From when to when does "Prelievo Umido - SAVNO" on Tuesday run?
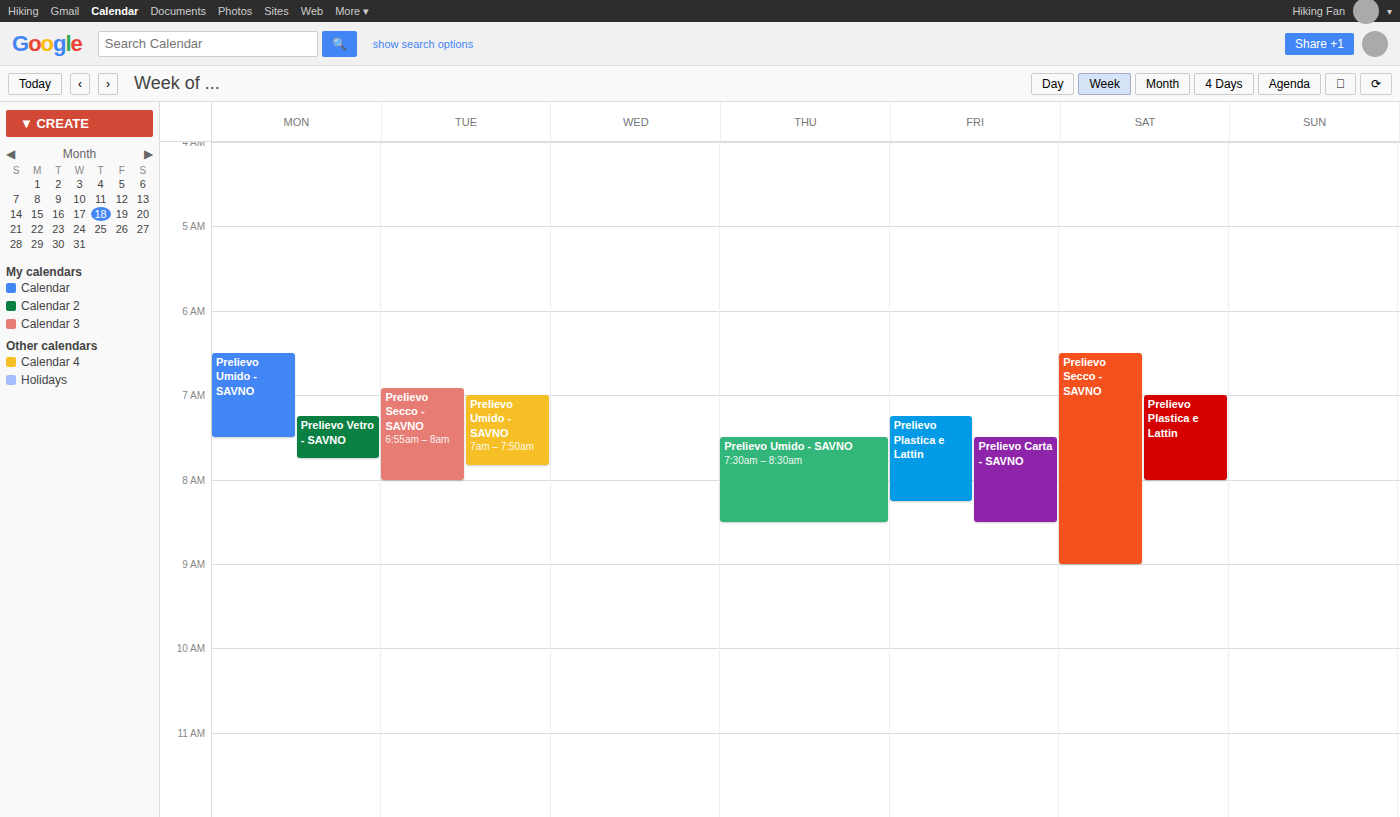
7:00 AM to 7:50 AM